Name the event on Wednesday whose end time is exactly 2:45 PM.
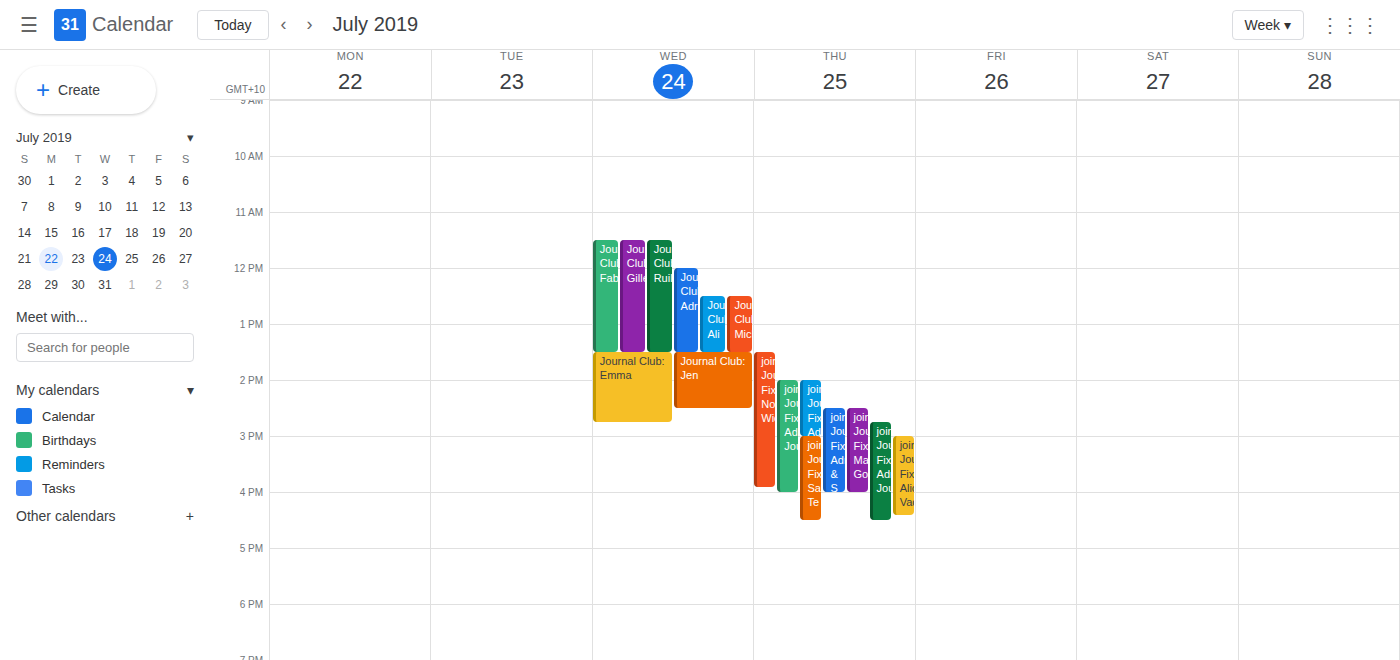
"Journal Club: Emma"